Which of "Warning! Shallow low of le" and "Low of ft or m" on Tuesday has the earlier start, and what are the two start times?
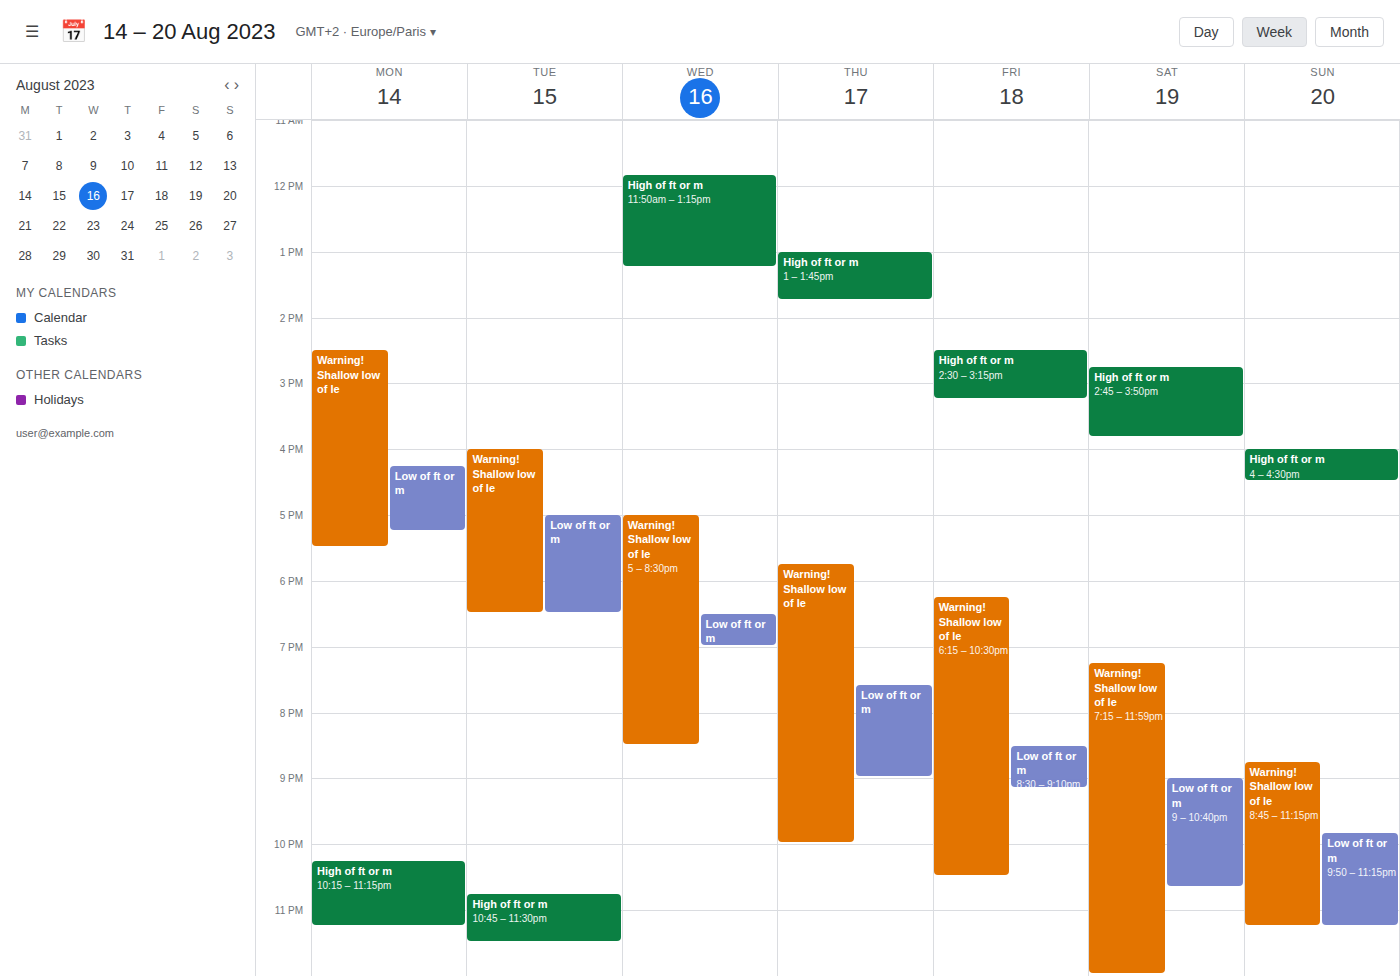
"Warning! Shallow low of le" 4:00 PM; "Low of ft or m" 5:00 PM.